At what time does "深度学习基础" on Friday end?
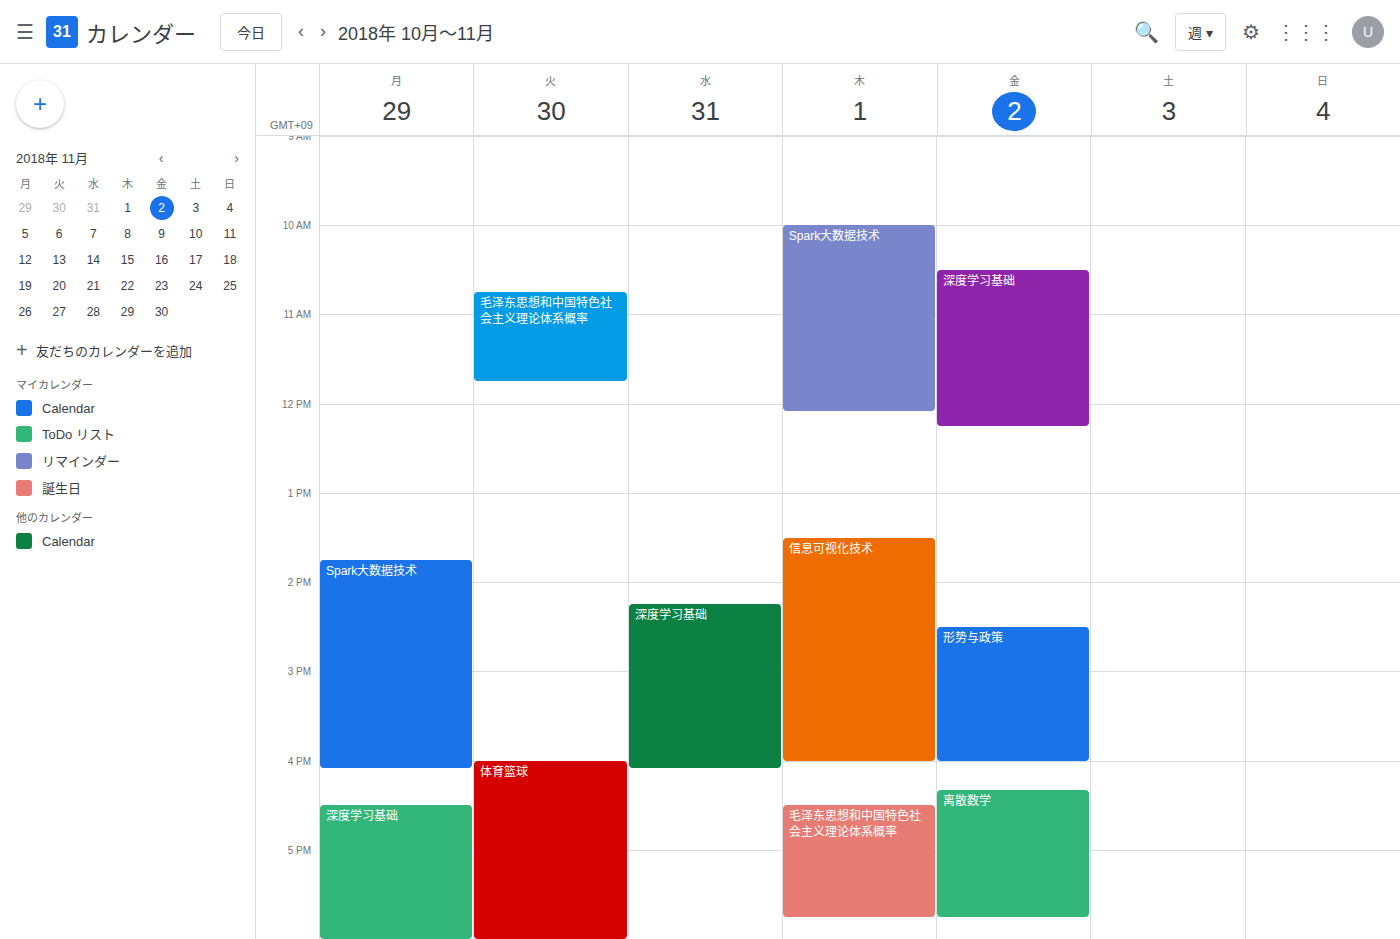
12:15